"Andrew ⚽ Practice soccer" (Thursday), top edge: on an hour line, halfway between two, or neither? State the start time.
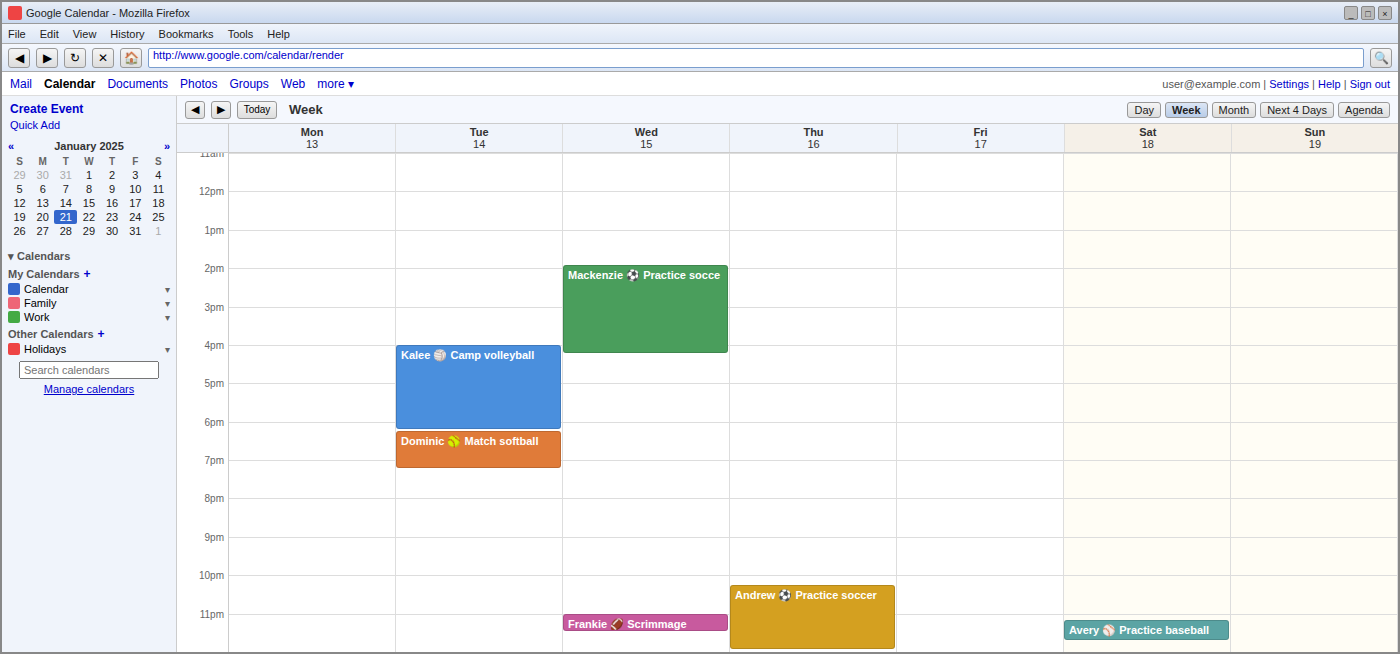
22:15 -- neither: a quarter of the way from the 22:00 line to the 23:00 line.